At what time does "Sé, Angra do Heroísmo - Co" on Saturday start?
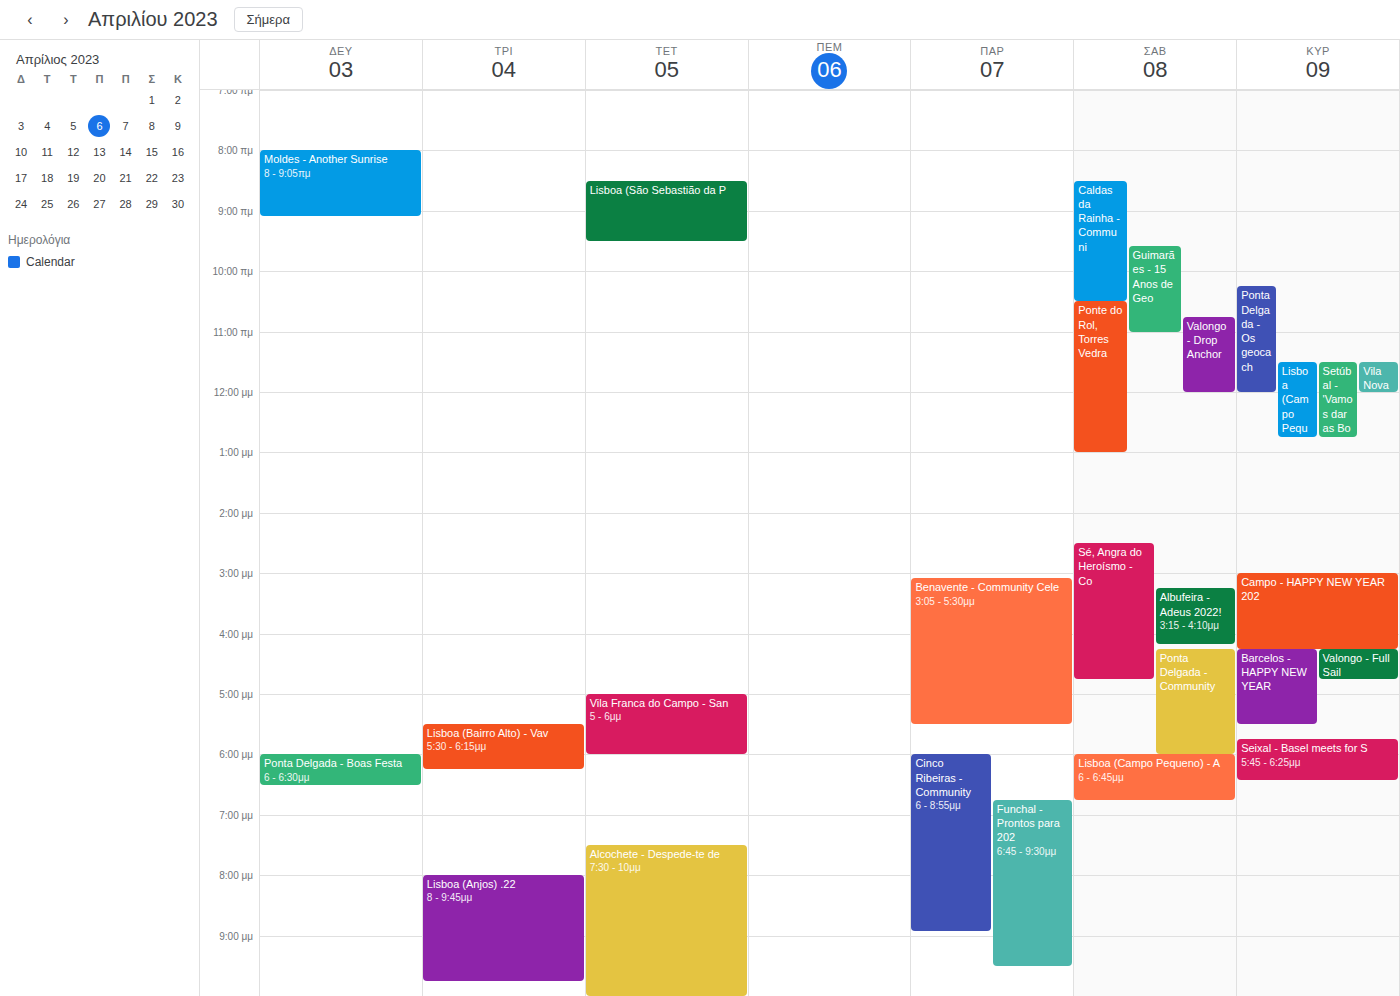
14:30